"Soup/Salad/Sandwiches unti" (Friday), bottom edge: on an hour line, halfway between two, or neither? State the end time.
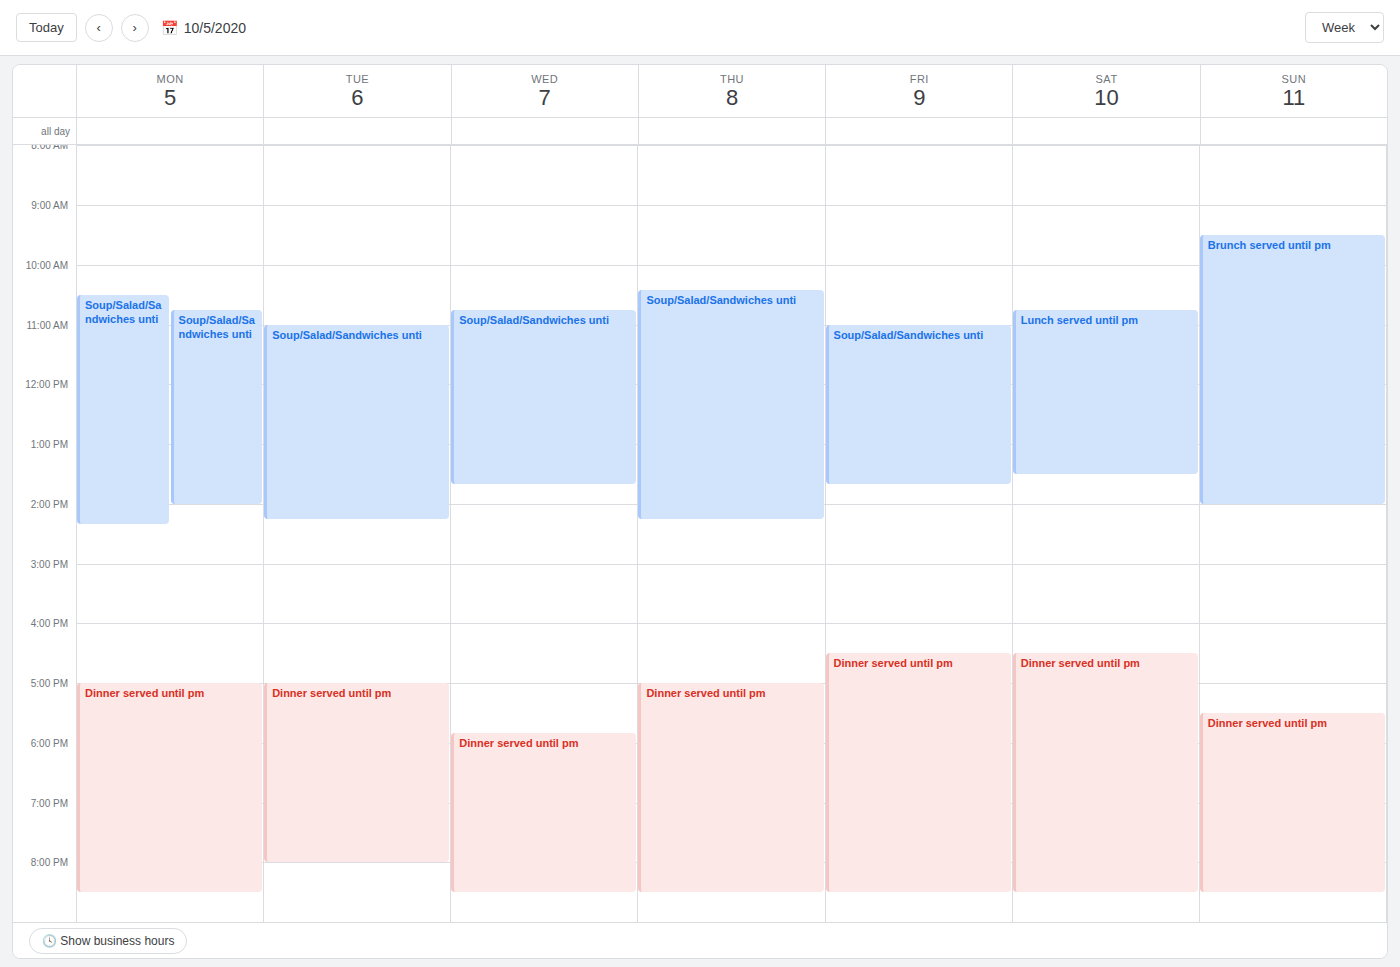
1:40 PM -- neither: 40 minutes below the 1 PM line and 20 minutes above the 2 PM line.